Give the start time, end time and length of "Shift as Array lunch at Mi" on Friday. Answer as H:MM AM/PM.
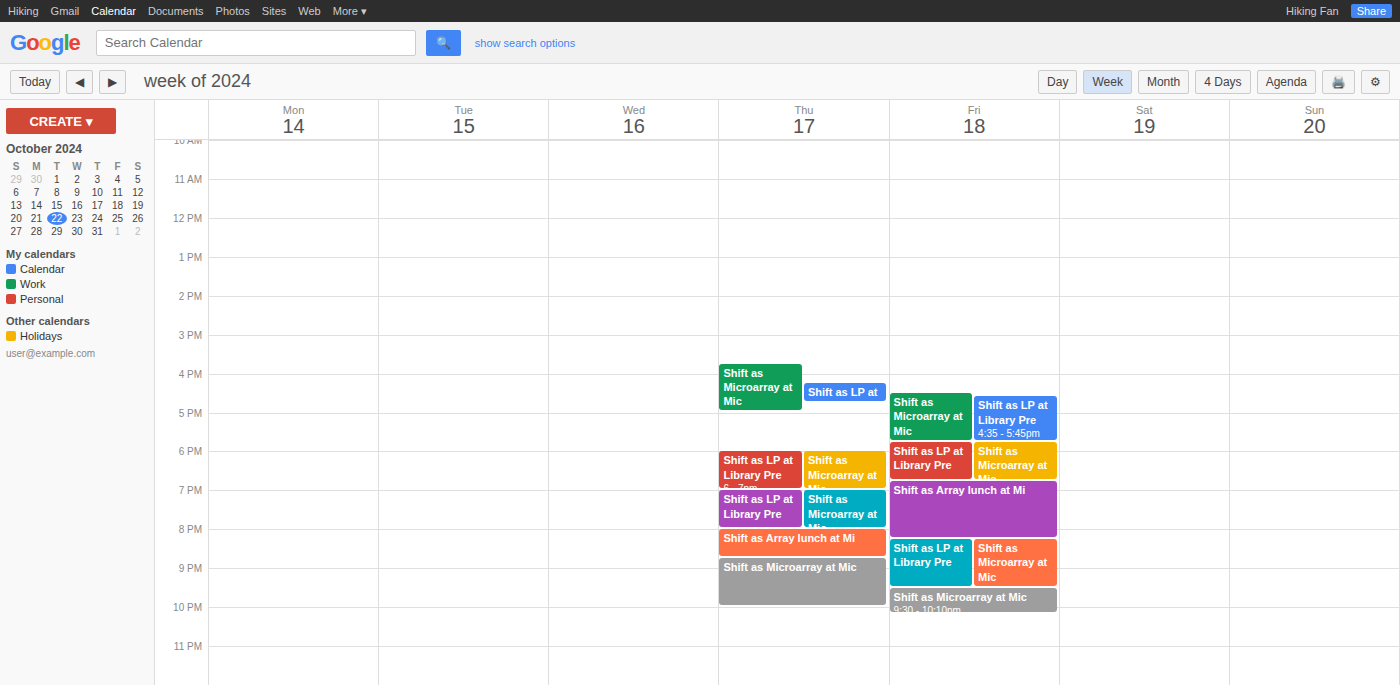
6:45 PM to 8:15 PM, 1 hour 30 minutes